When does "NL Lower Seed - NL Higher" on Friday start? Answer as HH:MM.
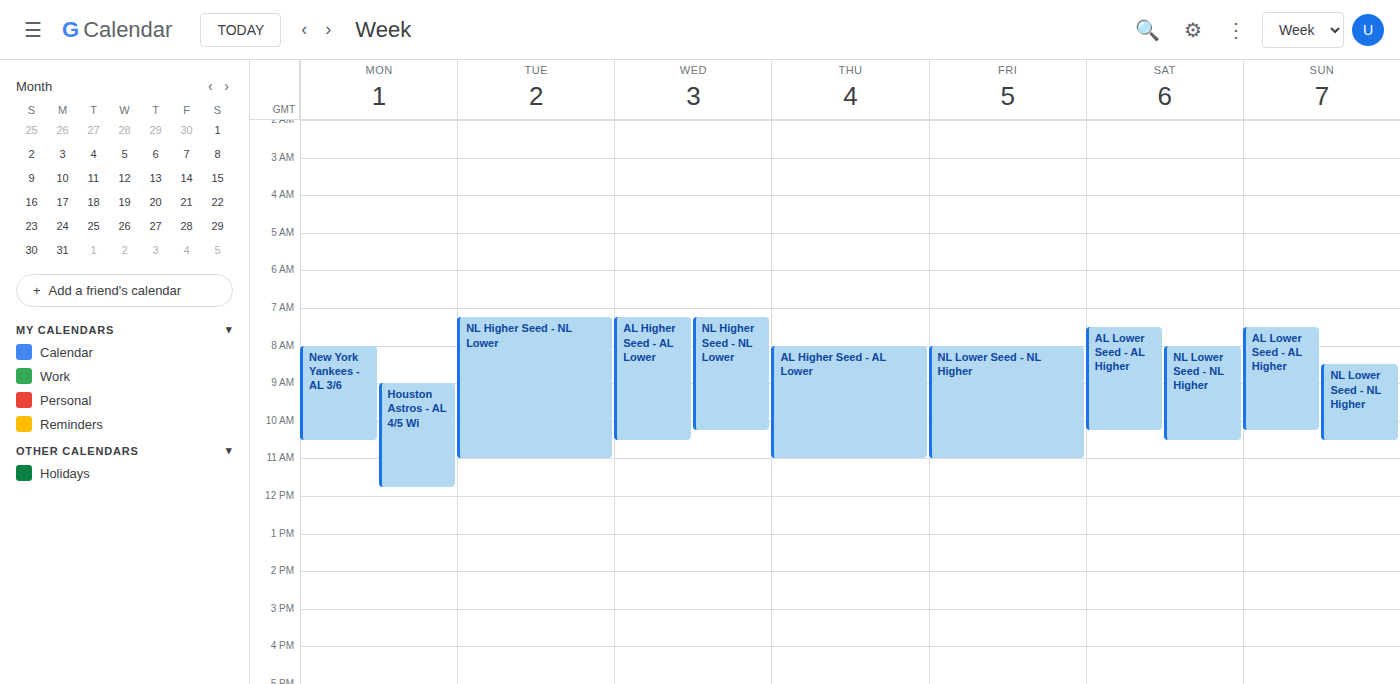
08:00